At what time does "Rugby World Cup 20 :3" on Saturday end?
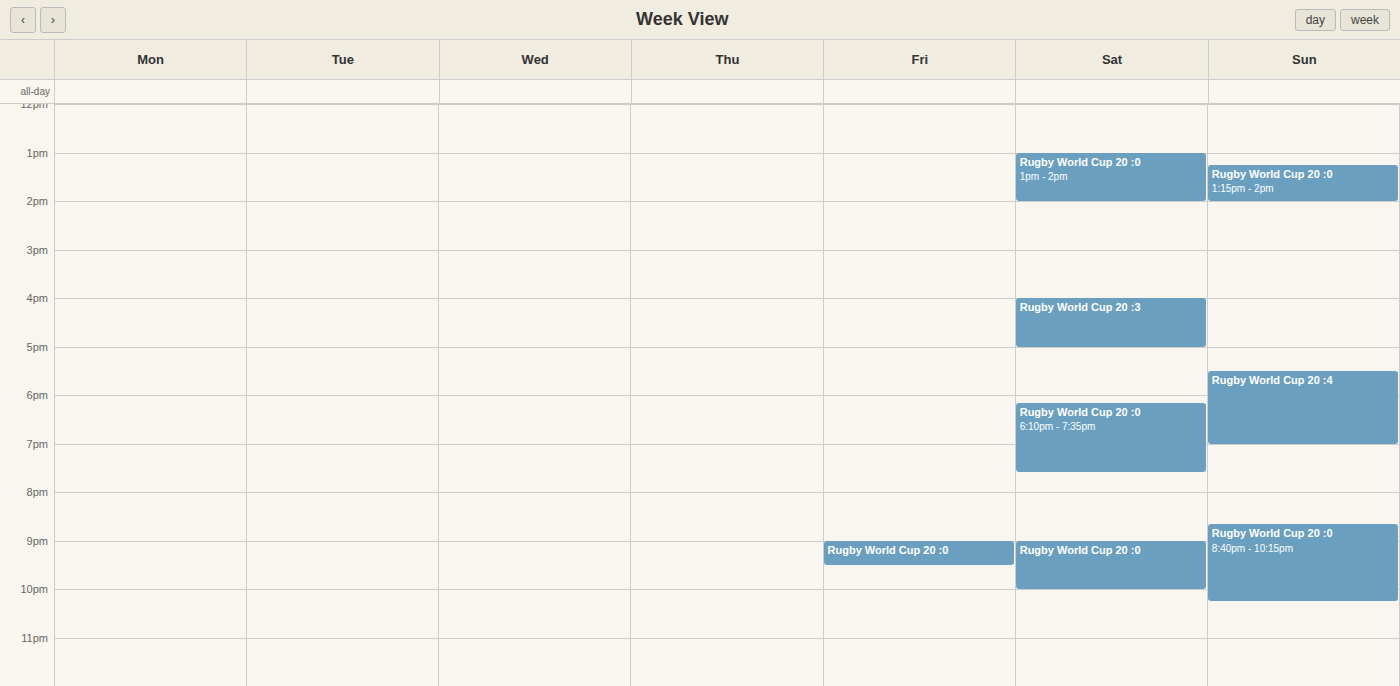
5:00 PM